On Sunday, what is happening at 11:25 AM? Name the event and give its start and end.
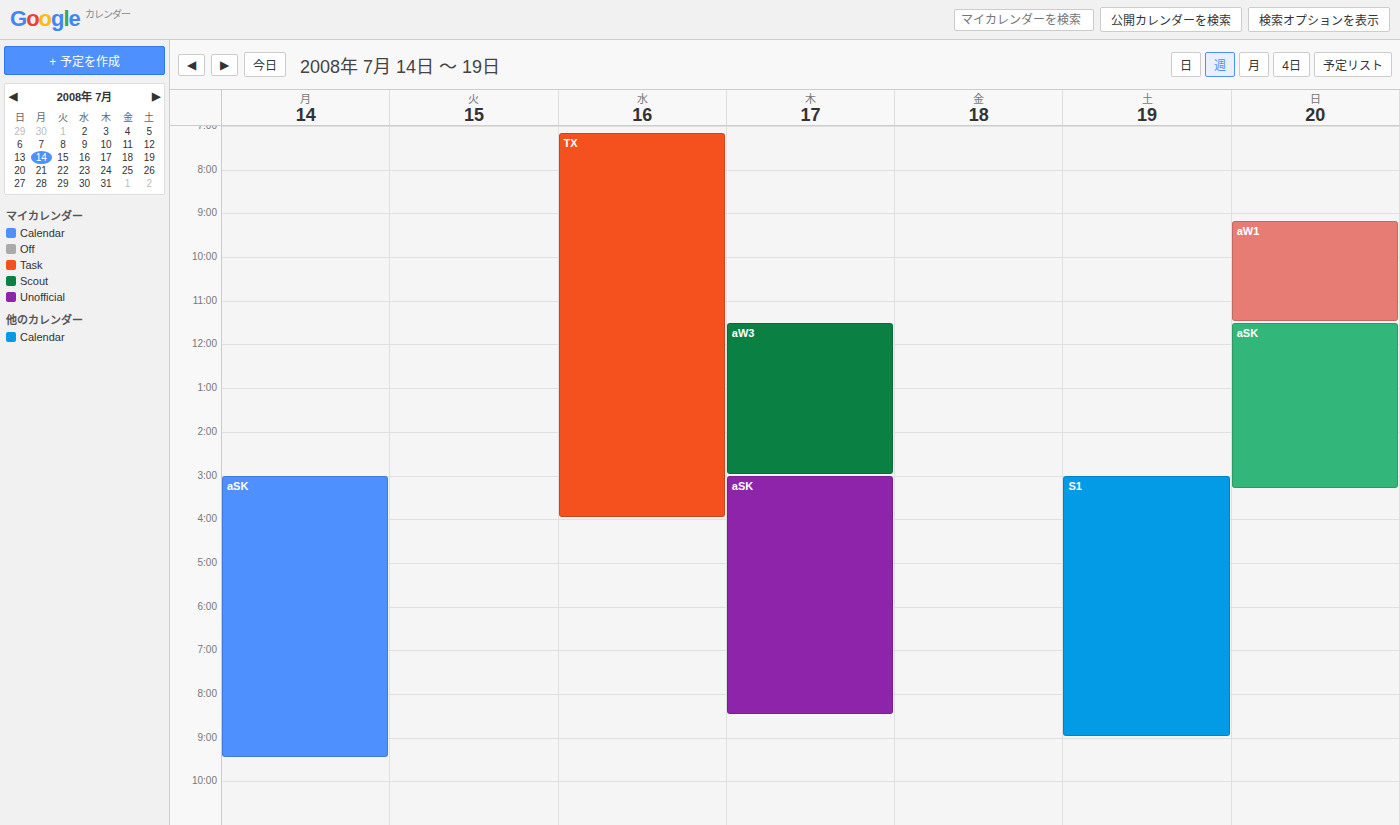
"aW1", 9:10 AM to 11:30 AM